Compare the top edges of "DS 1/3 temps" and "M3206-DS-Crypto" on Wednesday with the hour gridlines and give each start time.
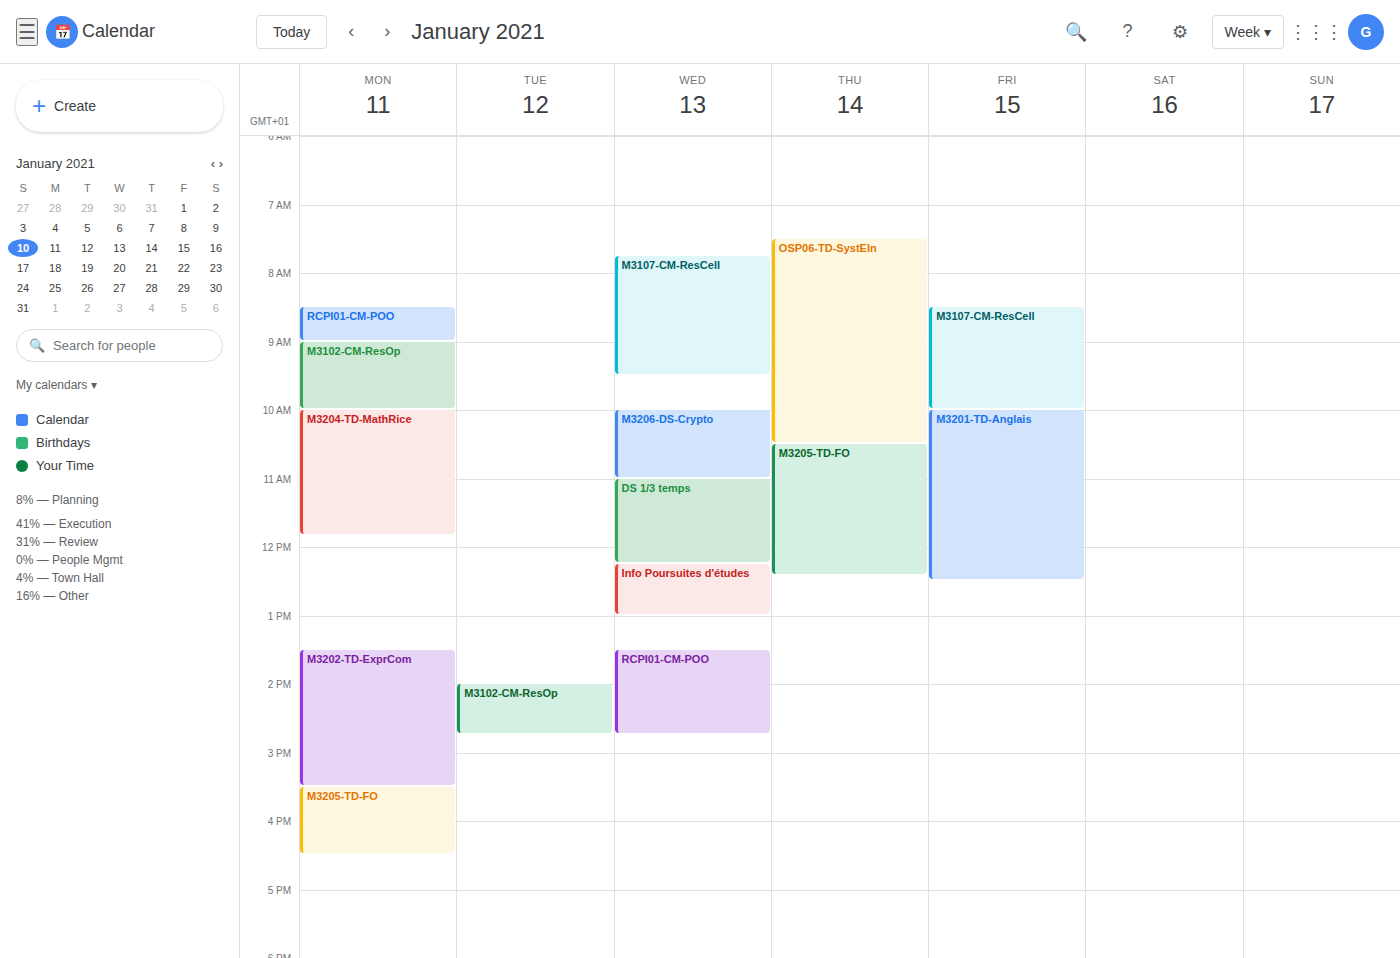
"DS 1/3 temps": 11:00 AM, exactly on the 11 AM line. "M3206-DS-Crypto": 10:00 AM, exactly on the 10 AM line.